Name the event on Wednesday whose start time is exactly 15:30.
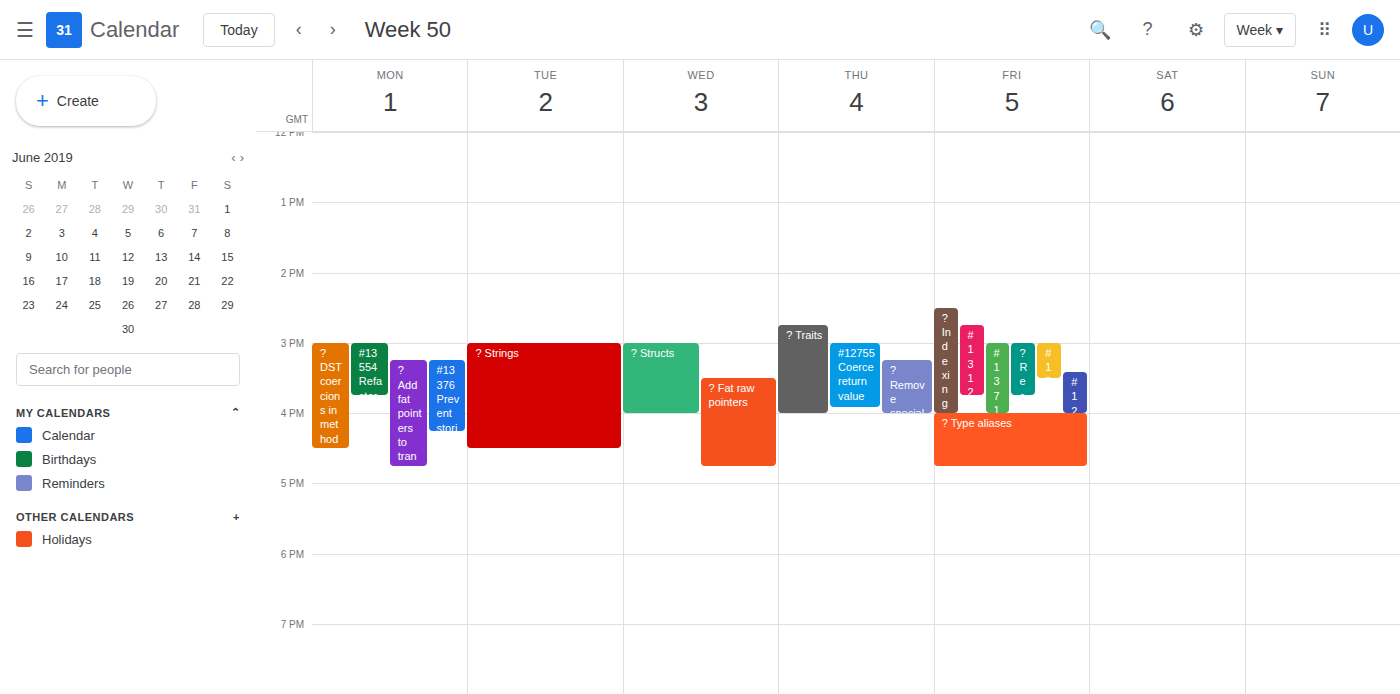
"? Fat raw pointers"